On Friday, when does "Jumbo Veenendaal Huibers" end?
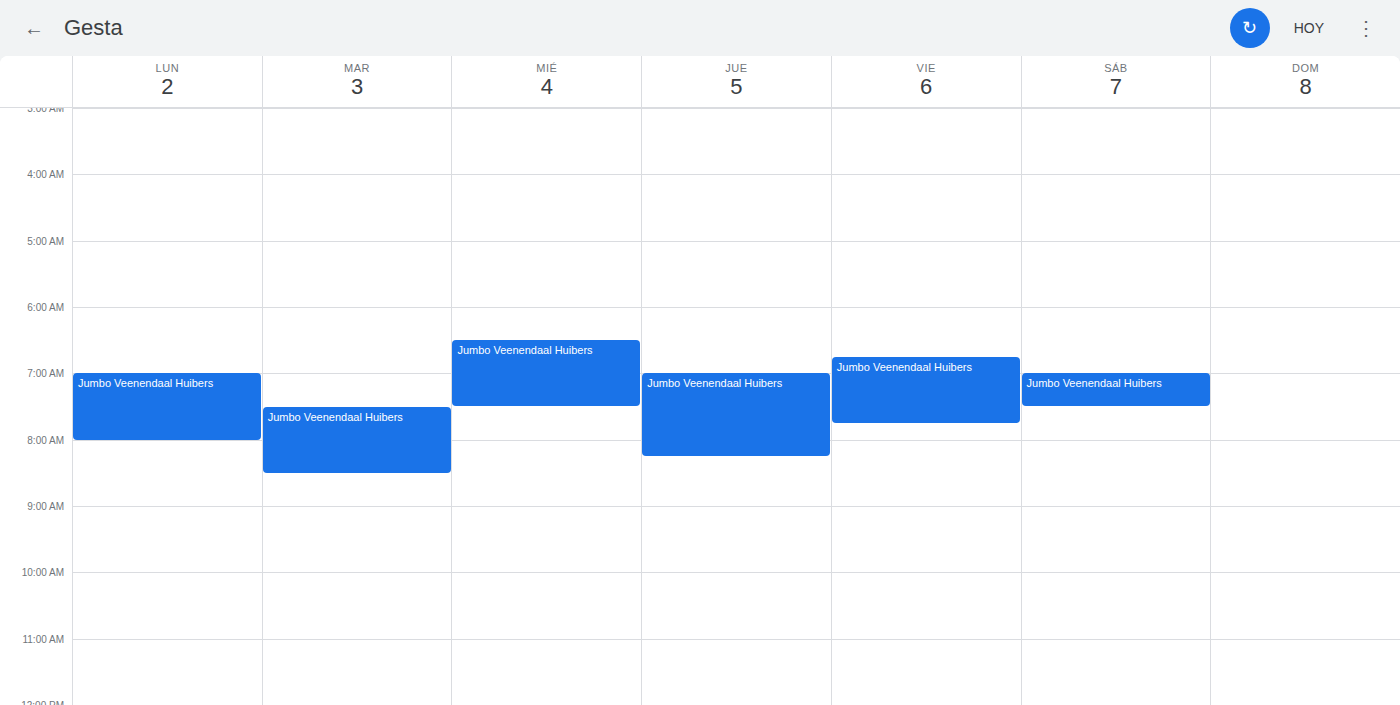
7:45 AM